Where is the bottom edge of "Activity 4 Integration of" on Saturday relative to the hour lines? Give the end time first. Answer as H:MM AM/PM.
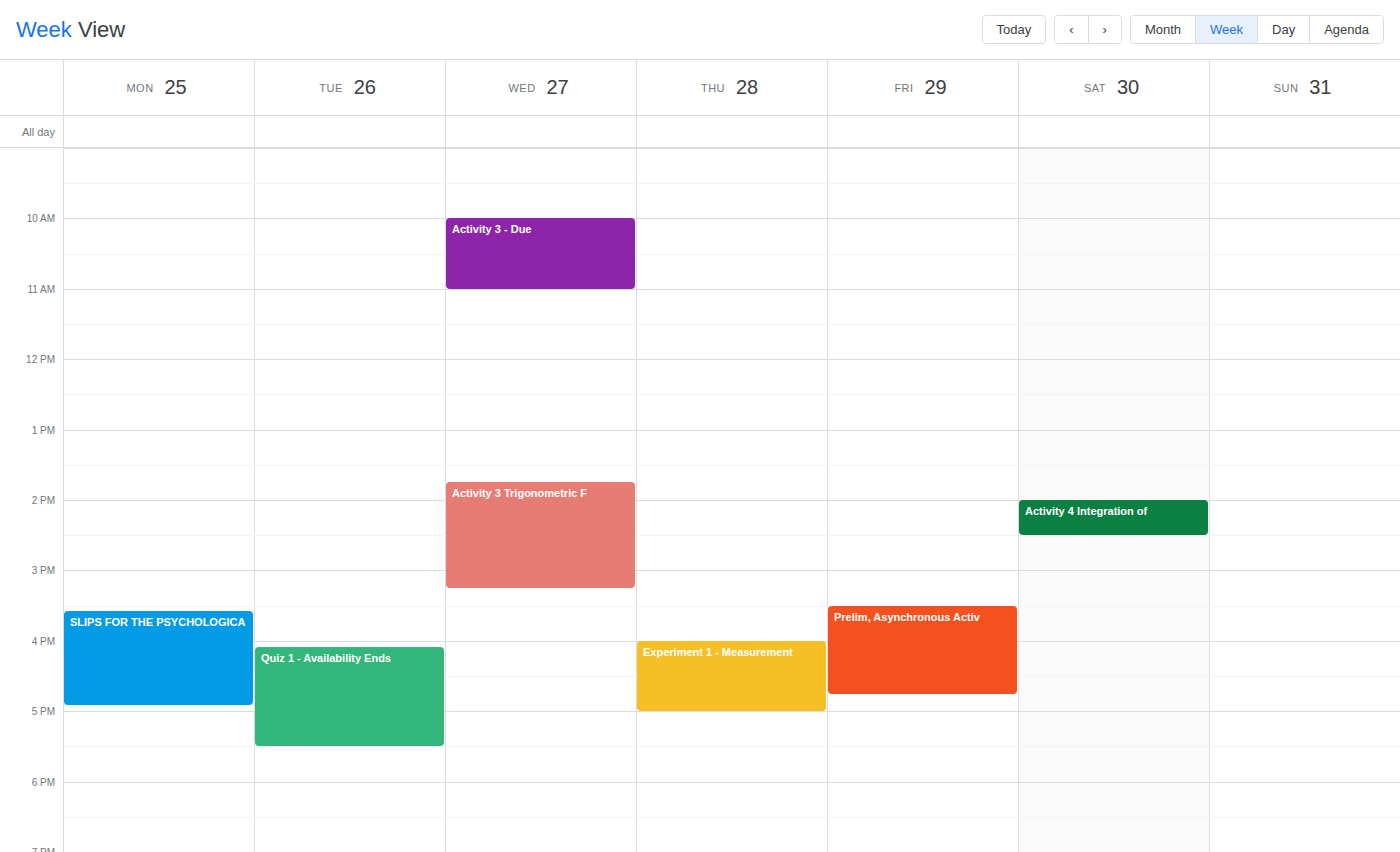
2:30 PM -- halfway between the 2 PM and 3 PM lines.